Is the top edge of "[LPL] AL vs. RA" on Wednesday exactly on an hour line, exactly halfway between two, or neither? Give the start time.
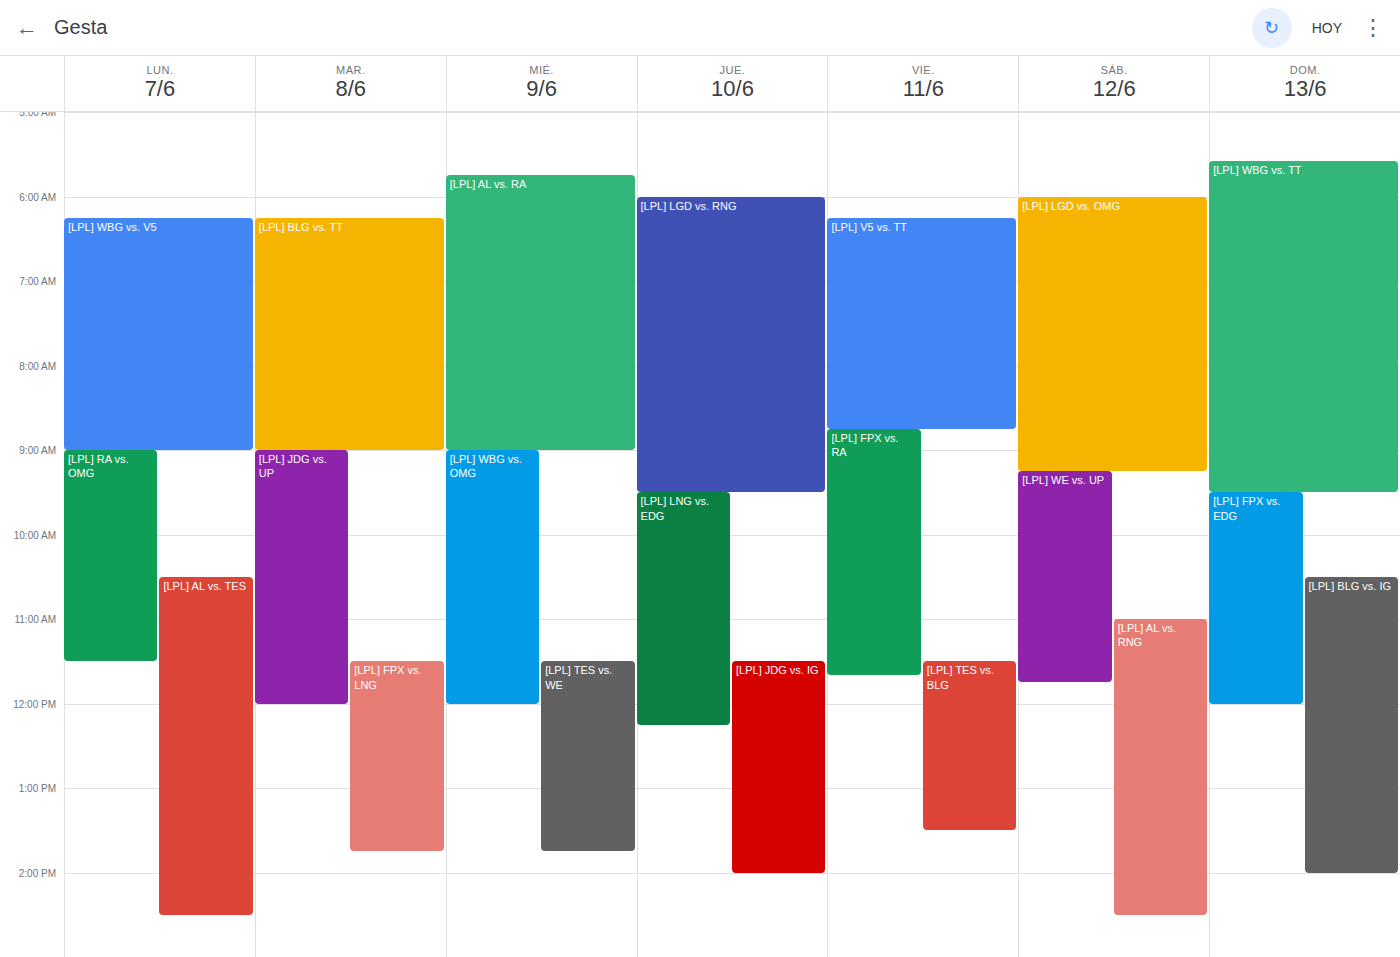
5:45 AM -- neither: three quarters of the way from the 5 AM line to the 6 AM line.